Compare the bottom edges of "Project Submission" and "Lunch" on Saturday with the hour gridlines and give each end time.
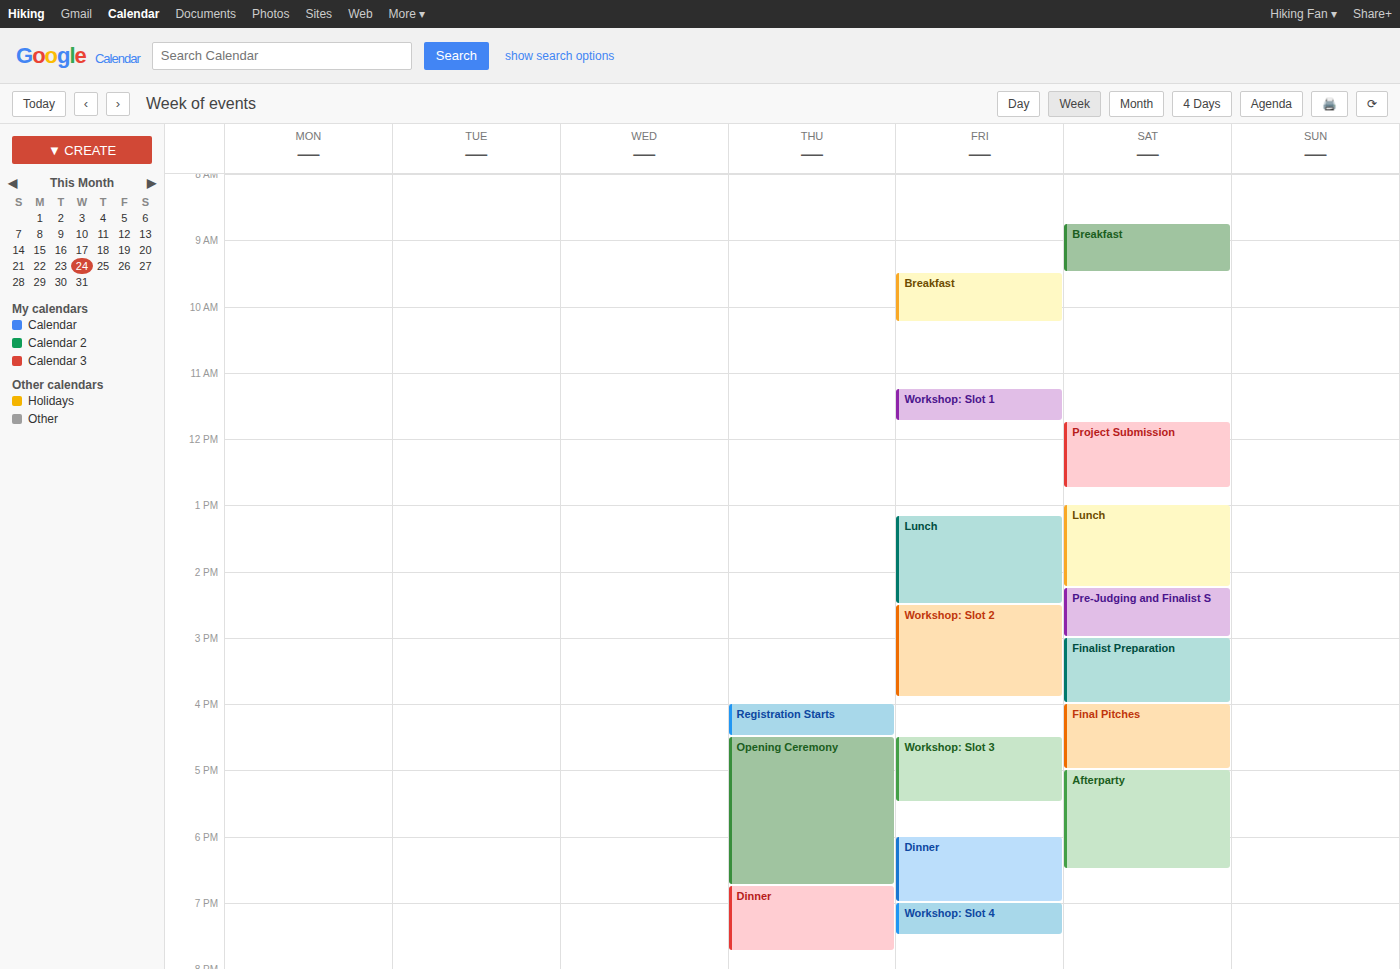
"Project Submission": 12:45 PM, neither: three quarters of the way from the 12 PM line to the 1 PM line. "Lunch": 2:15 PM, neither: a quarter of the way from the 2 PM line to the 3 PM line.